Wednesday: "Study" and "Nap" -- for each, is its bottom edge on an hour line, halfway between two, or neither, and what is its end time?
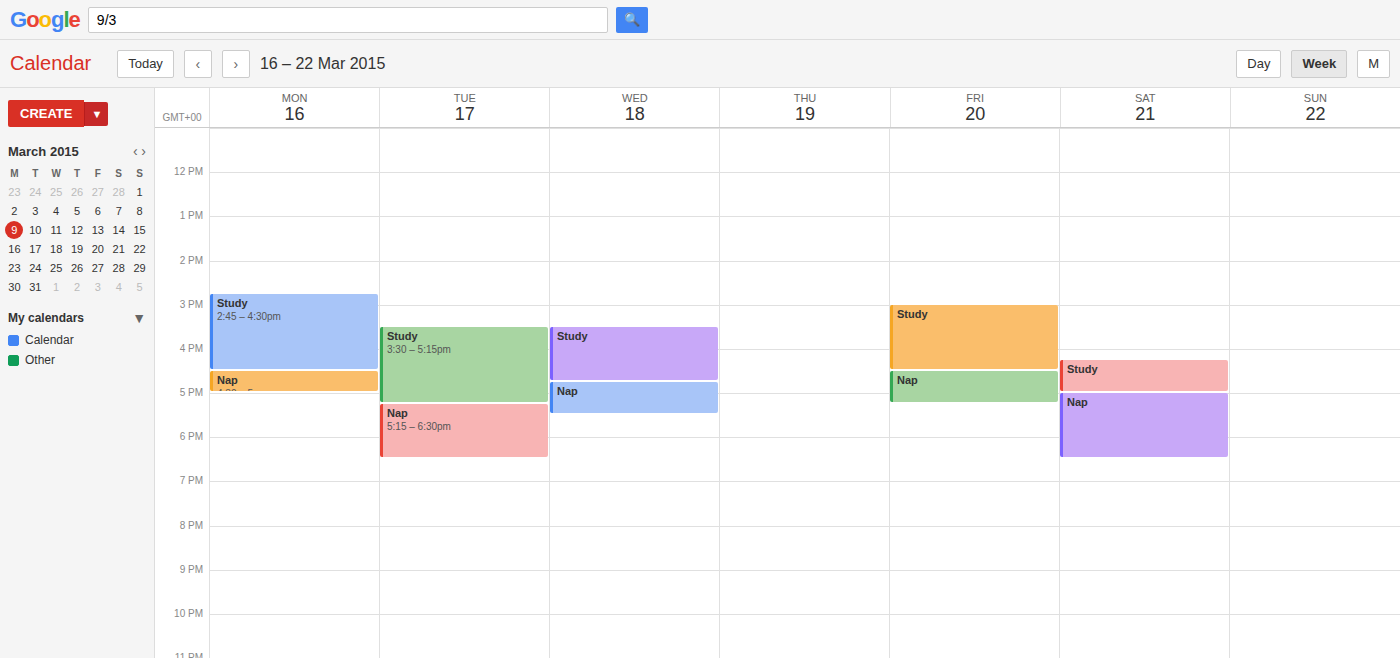
"Study": 4:45 PM, neither: three quarters of the way from the 4 PM line to the 5 PM line. "Nap": 5:30 PM, halfway between the 5 PM and 6 PM lines.